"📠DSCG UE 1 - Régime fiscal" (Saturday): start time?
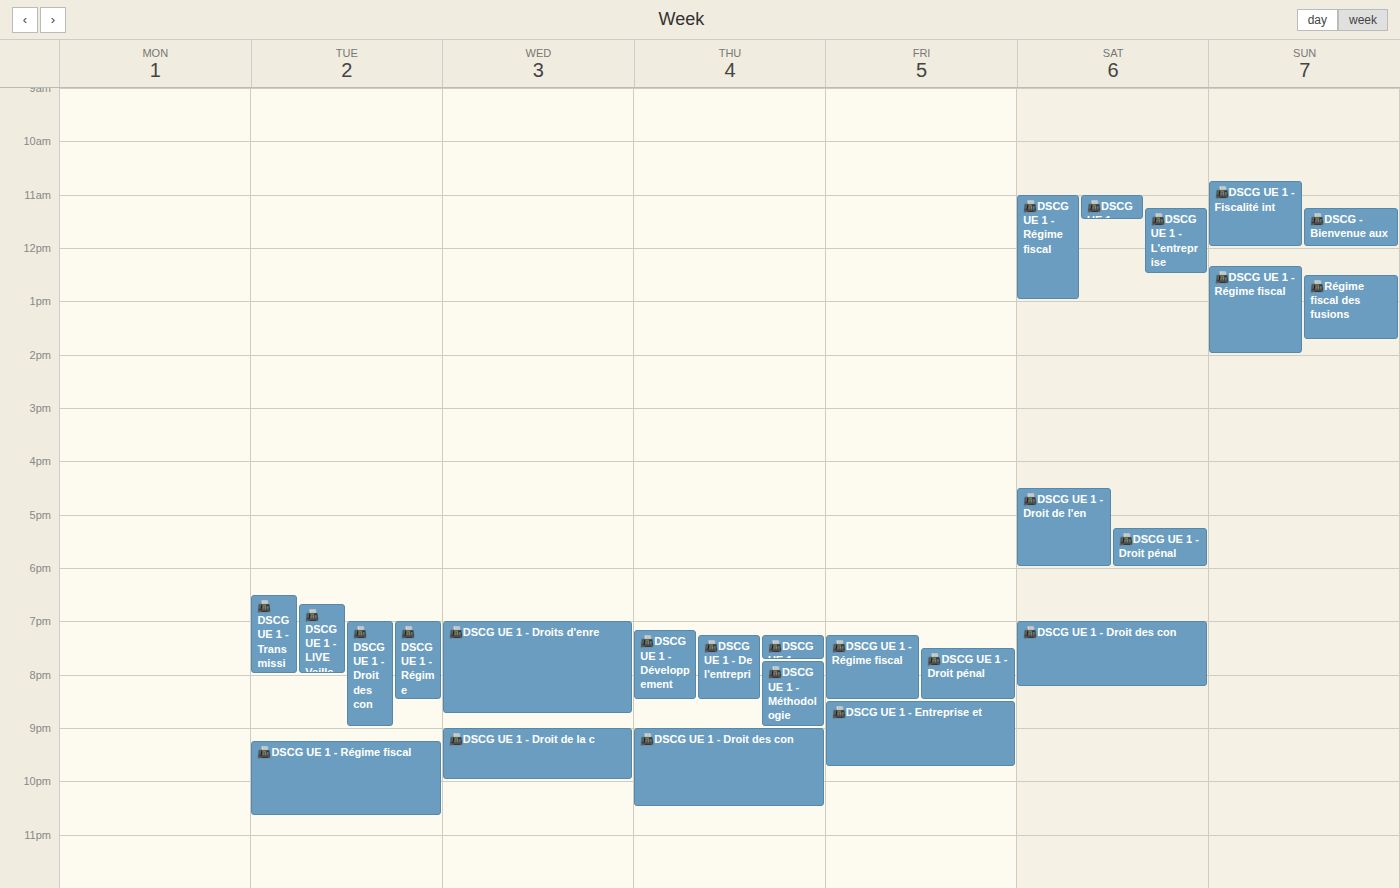
11:00 AM